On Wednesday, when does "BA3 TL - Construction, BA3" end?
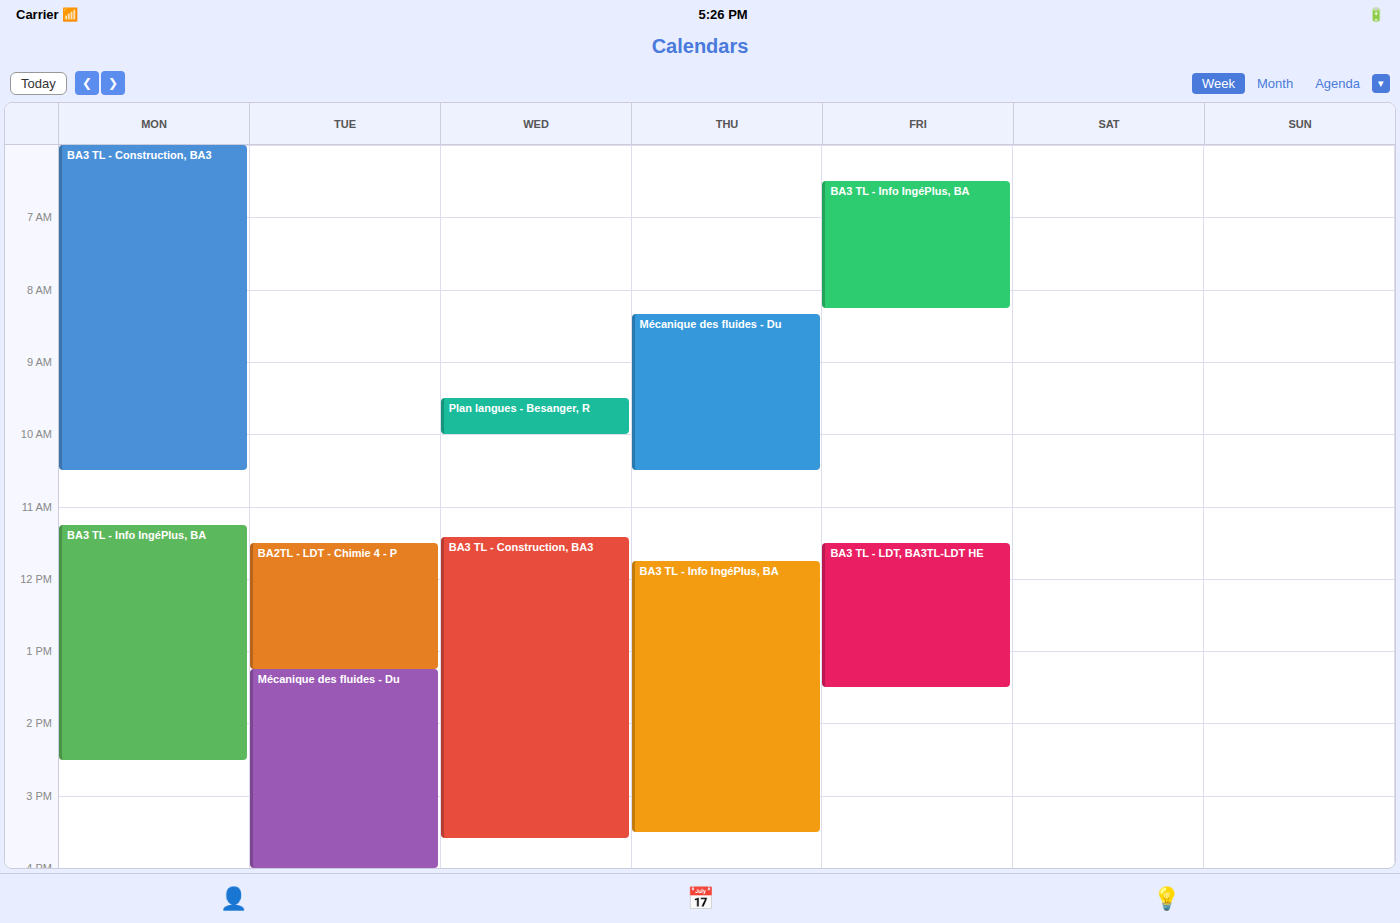
3:35 PM